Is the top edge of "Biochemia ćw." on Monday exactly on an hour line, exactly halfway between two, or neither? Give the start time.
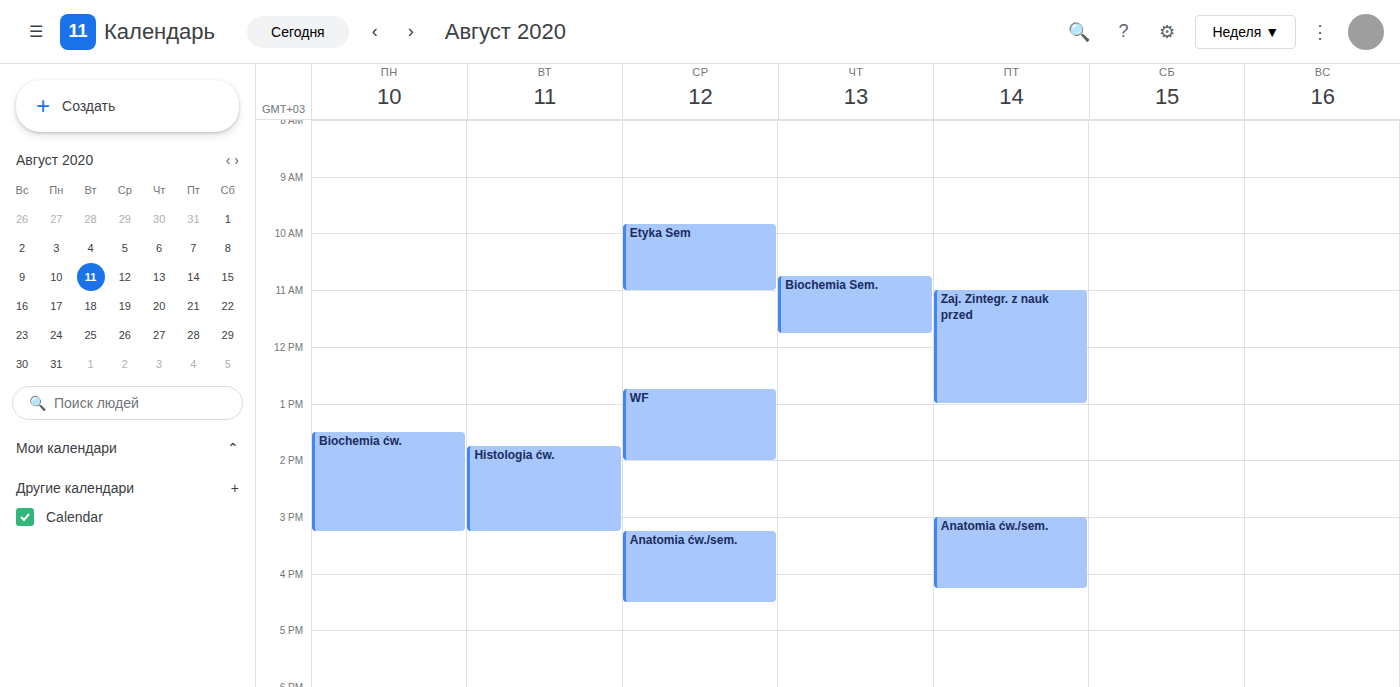
1:30 PM -- halfway between the 1 PM and 2 PM lines.